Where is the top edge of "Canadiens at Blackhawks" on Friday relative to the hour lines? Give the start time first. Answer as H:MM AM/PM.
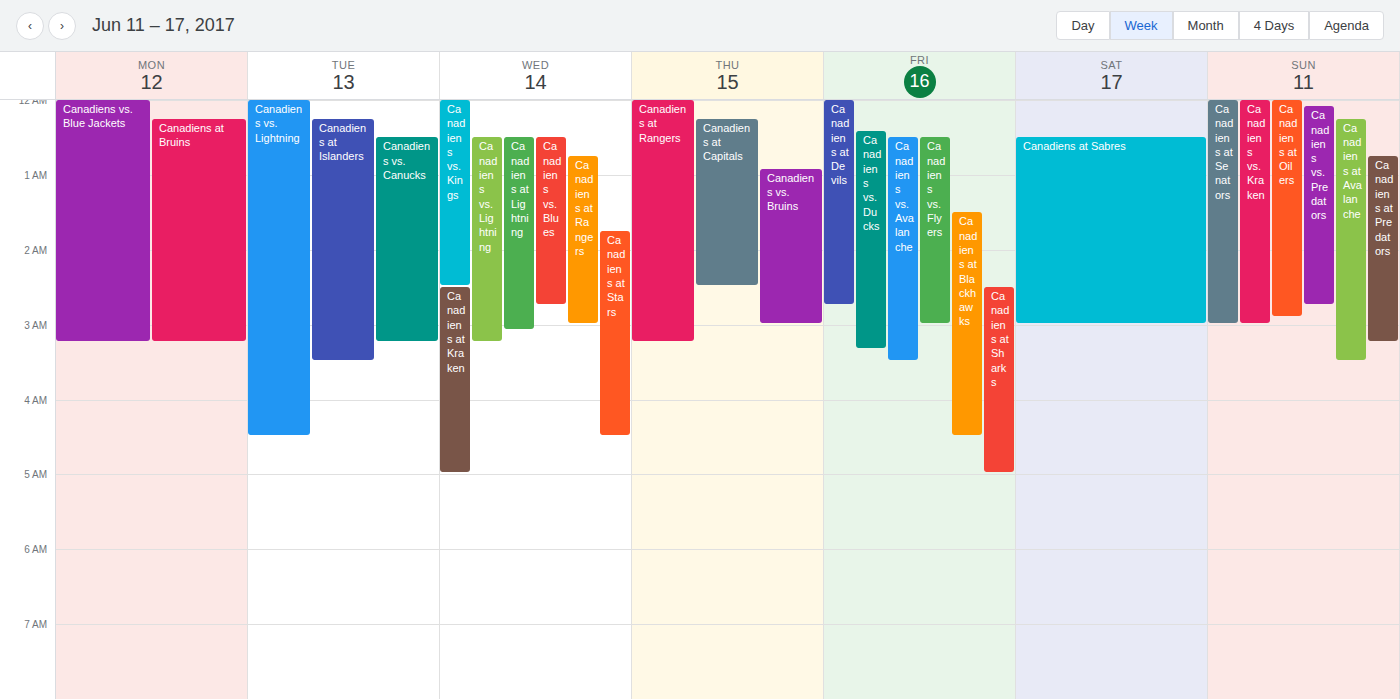
1:30 AM -- halfway between the 1 AM and 2 AM lines.